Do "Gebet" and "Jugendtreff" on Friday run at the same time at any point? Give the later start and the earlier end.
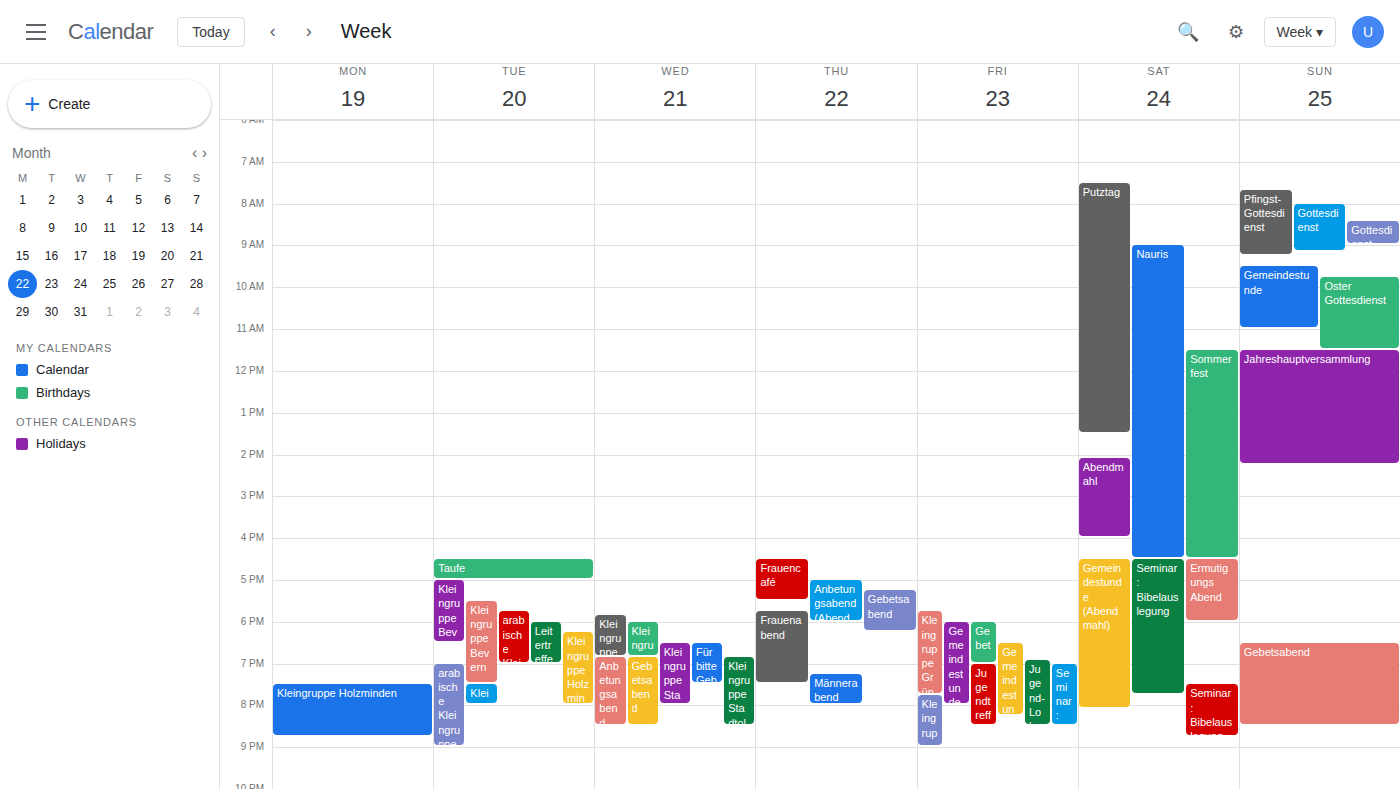
"Gebet" ends at 7:00 PM, exactly when "Jugendtreff" starts -- they touch but do not overlap.